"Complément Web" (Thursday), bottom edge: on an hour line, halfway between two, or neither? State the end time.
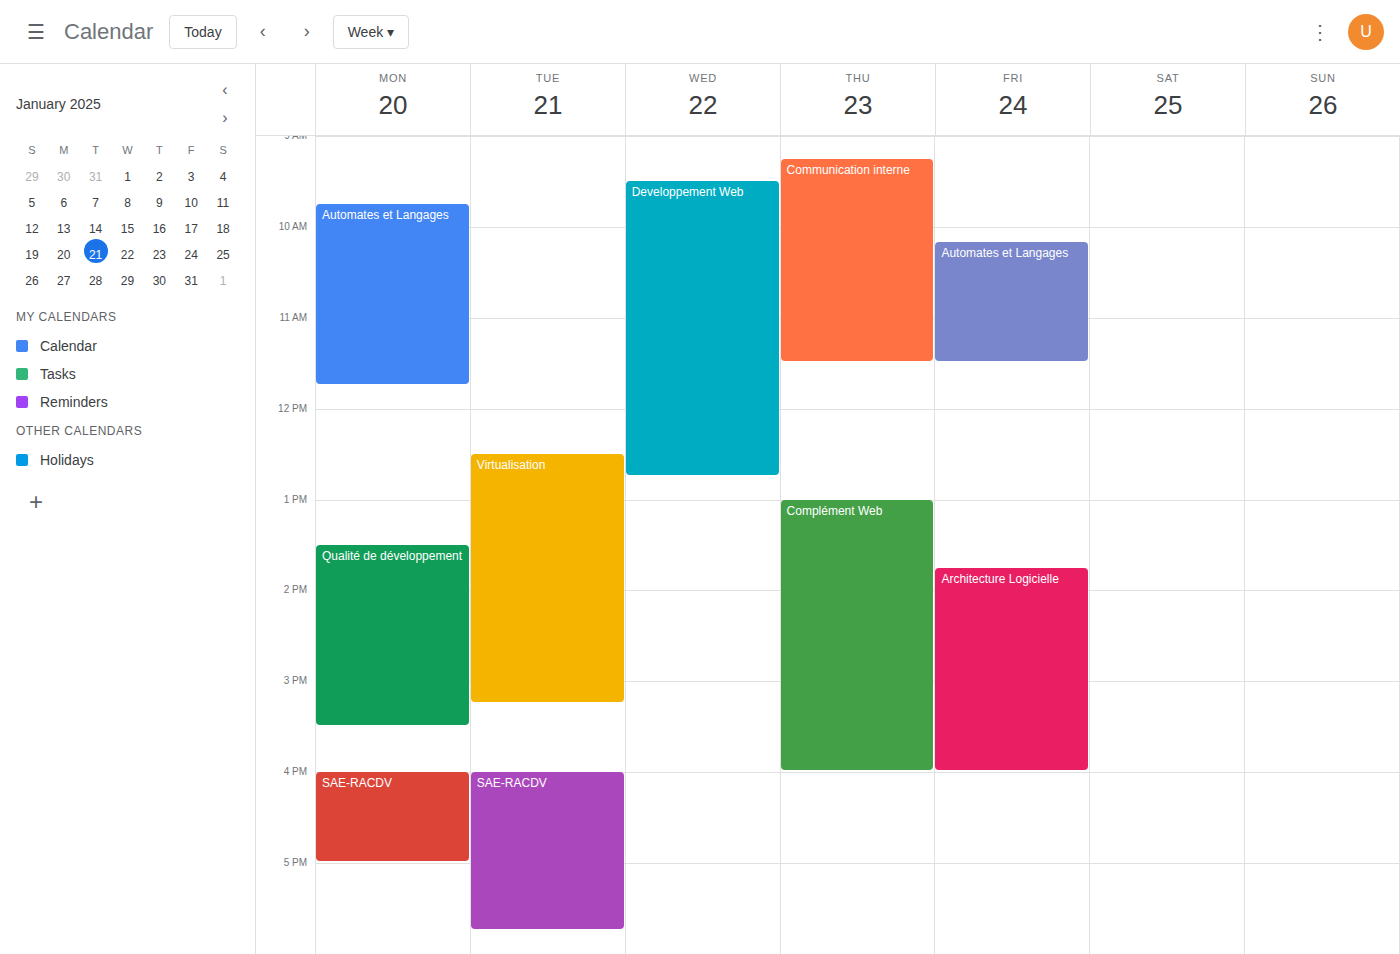
4:00 PM -- exactly on the 4 PM line.